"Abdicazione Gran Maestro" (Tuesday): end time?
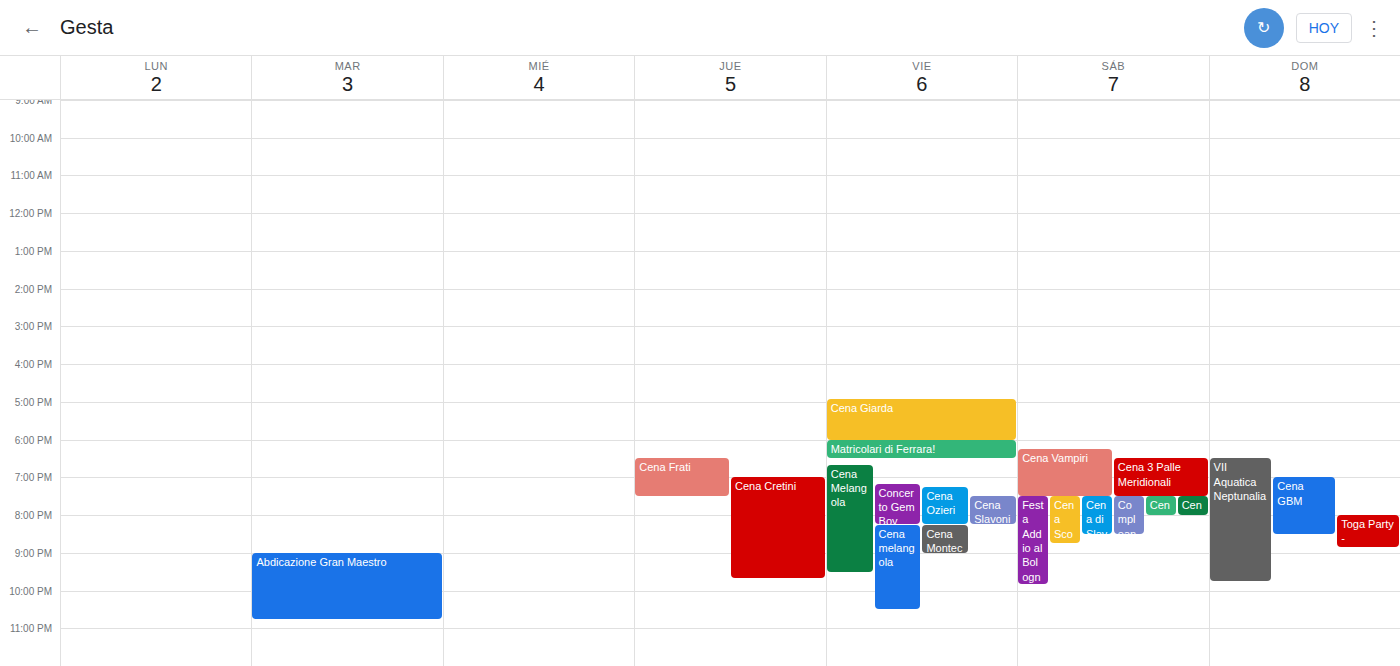
10:45 PM